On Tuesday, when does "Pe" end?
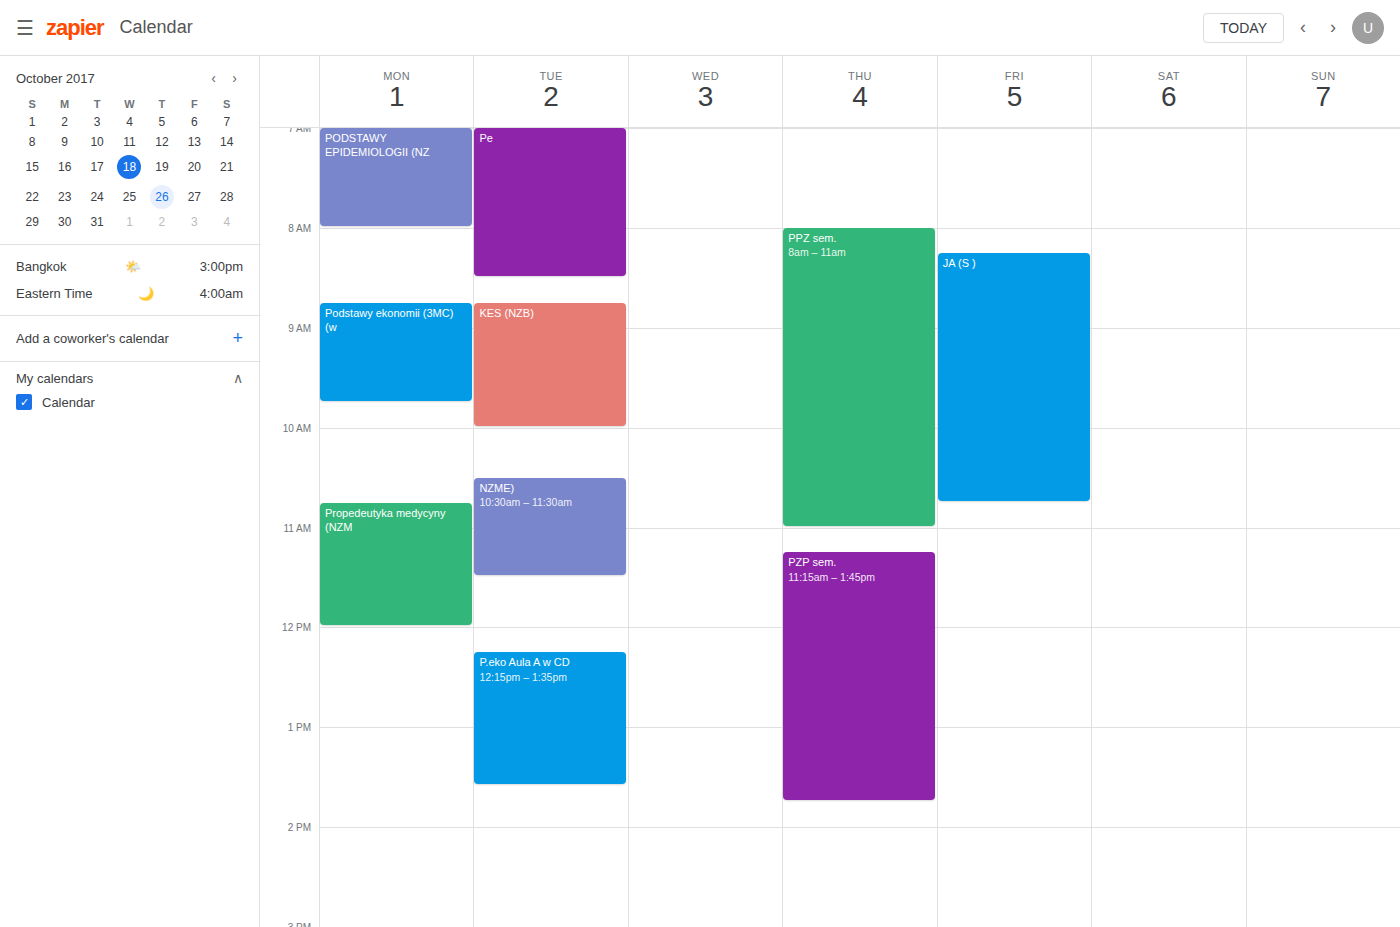
8:30 AM